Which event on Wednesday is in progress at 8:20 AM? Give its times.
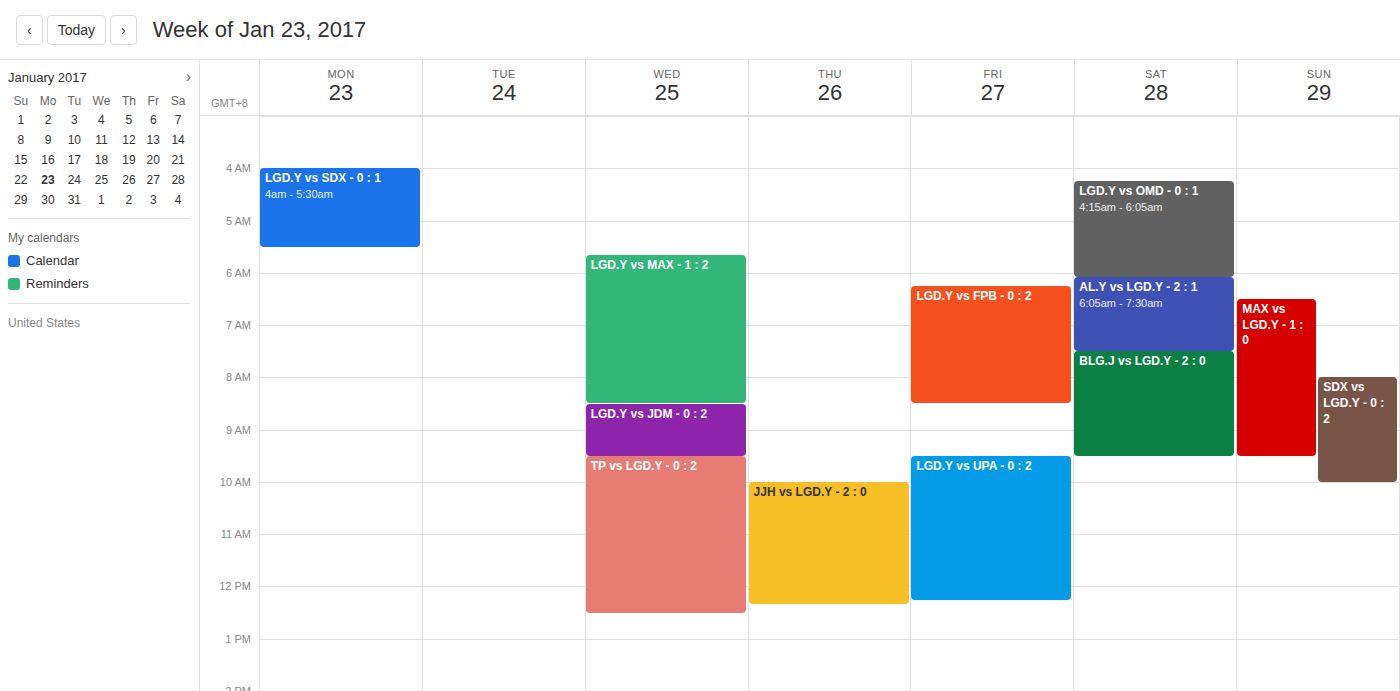
"LGD.Y vs MAX - 1 : 2", 5:40 AM to 8:30 AM